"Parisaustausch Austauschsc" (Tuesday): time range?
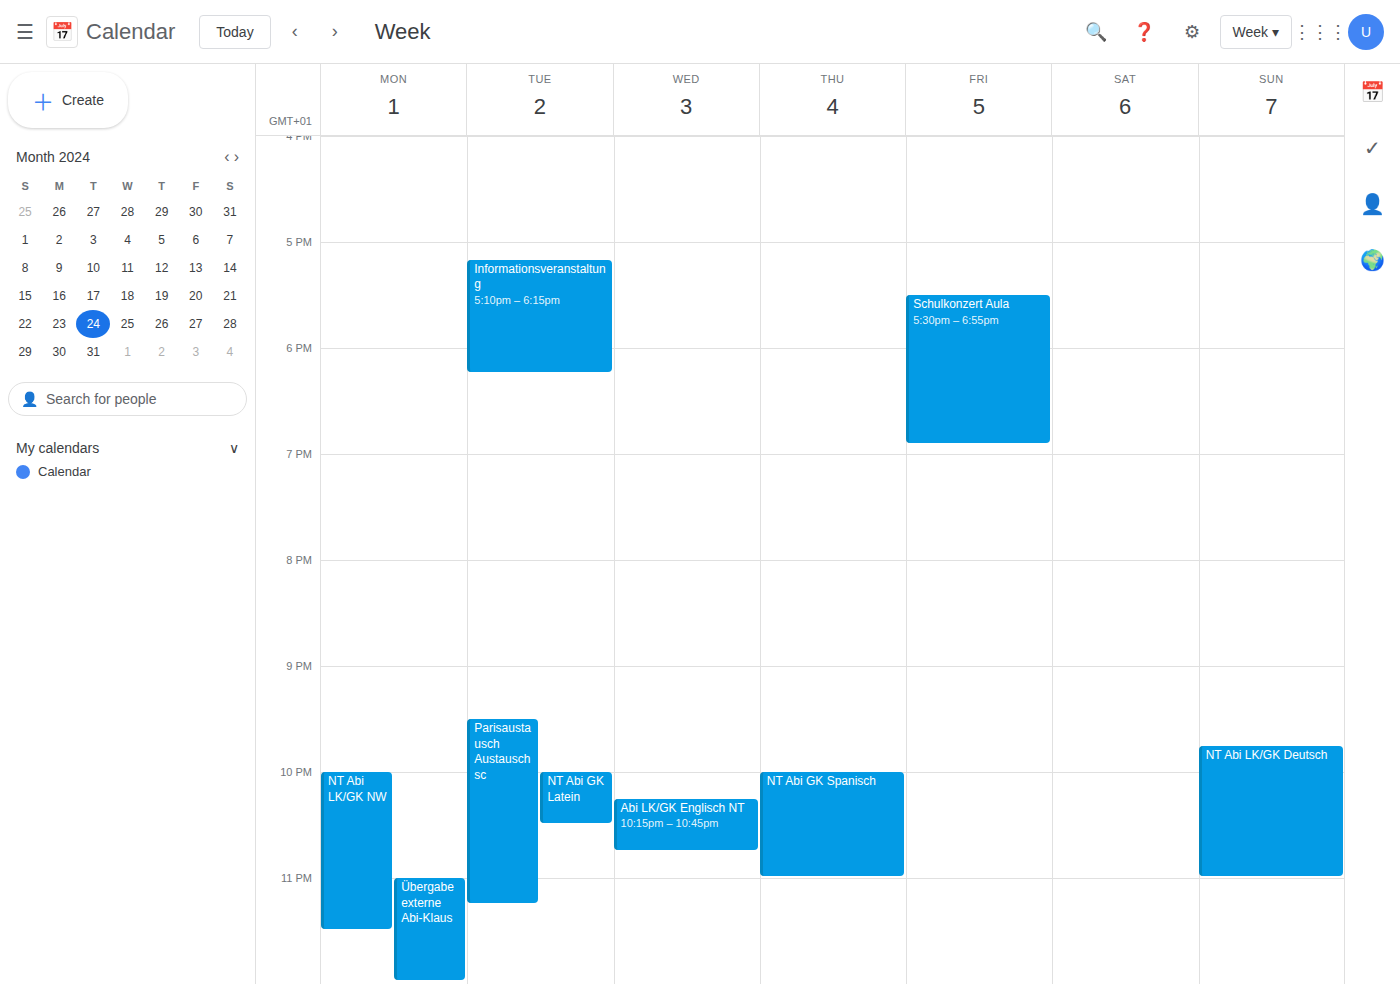
9:30 PM to 11:15 PM